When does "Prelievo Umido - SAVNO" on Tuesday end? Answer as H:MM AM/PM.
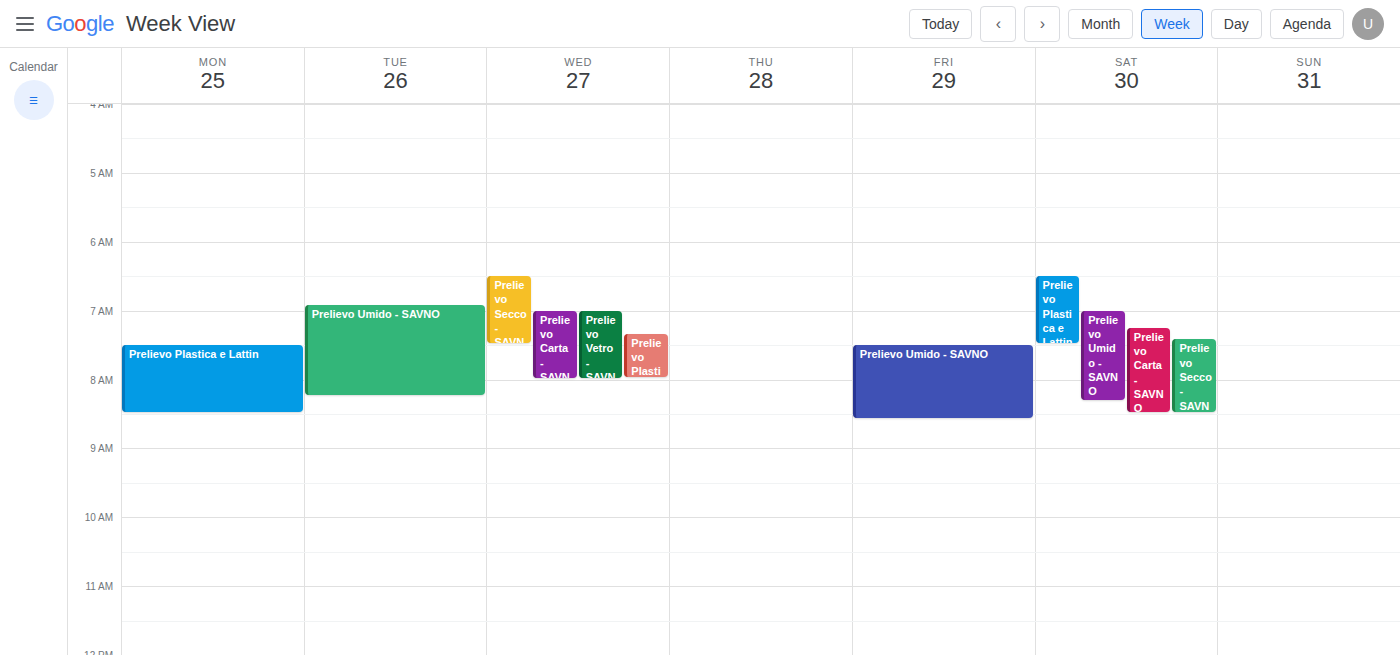
8:15 AM